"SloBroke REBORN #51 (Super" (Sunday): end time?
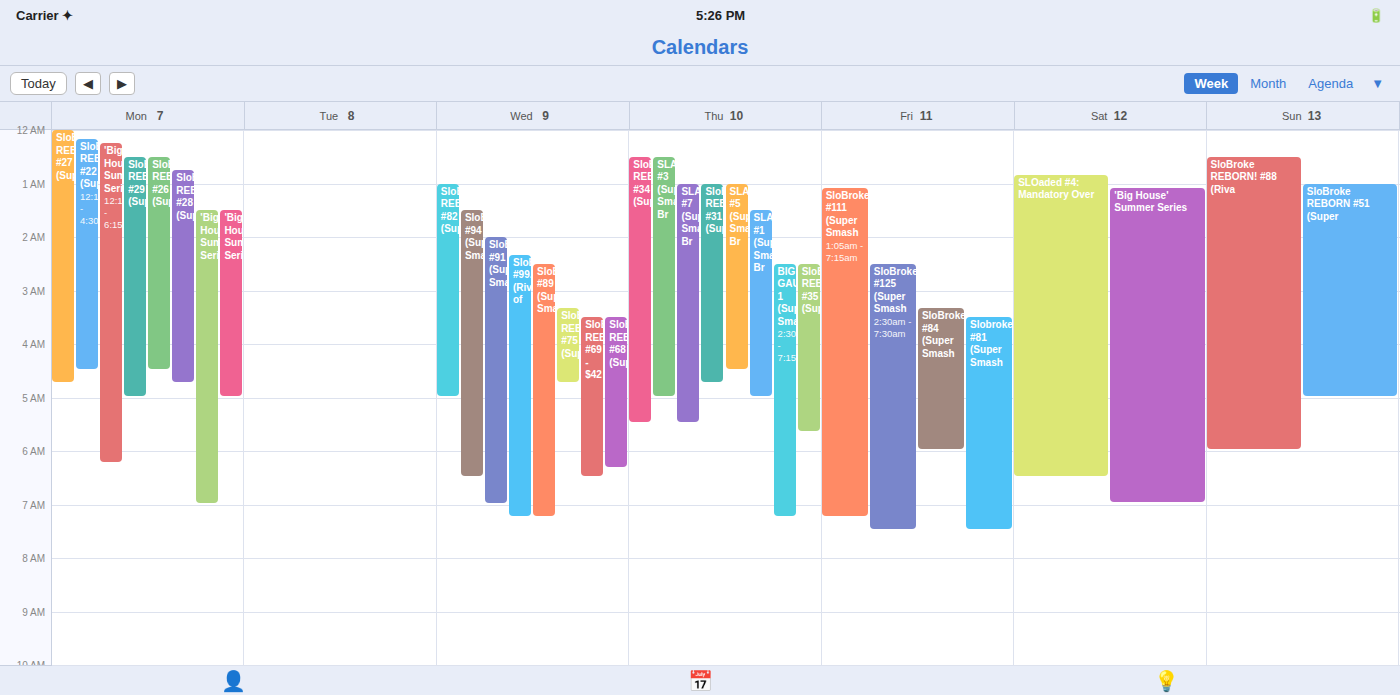
5:00 AM